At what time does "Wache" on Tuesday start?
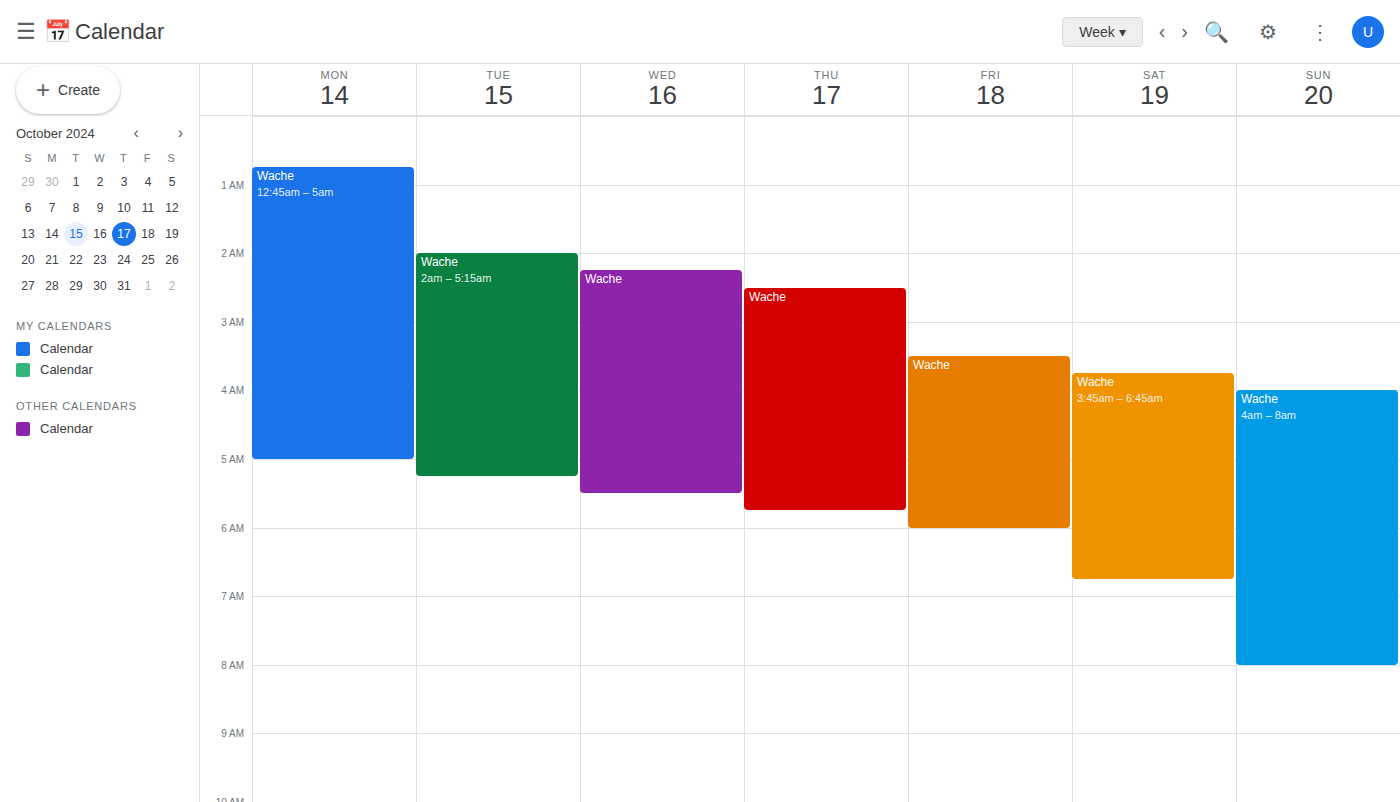
2:00 AM